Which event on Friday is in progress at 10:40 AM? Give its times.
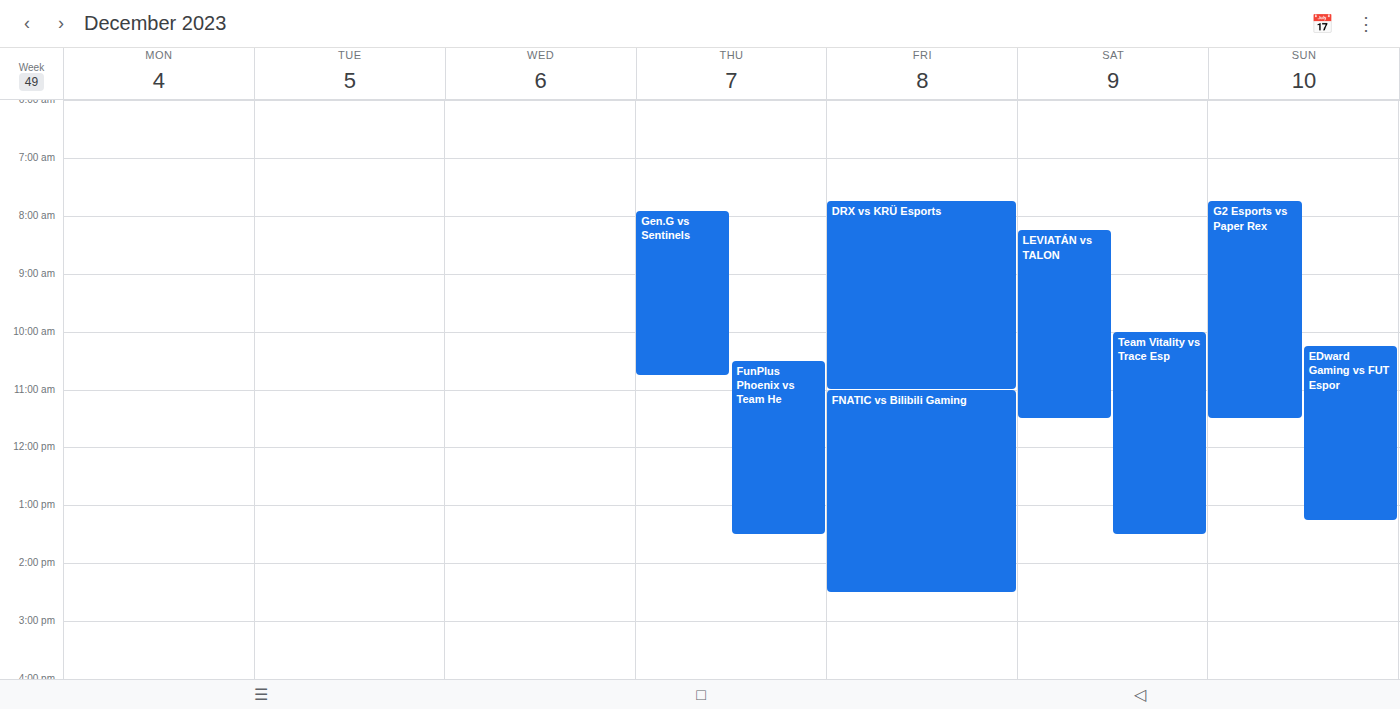
"DRX vs KRÜ Esports", 7:45 AM to 11:00 AM